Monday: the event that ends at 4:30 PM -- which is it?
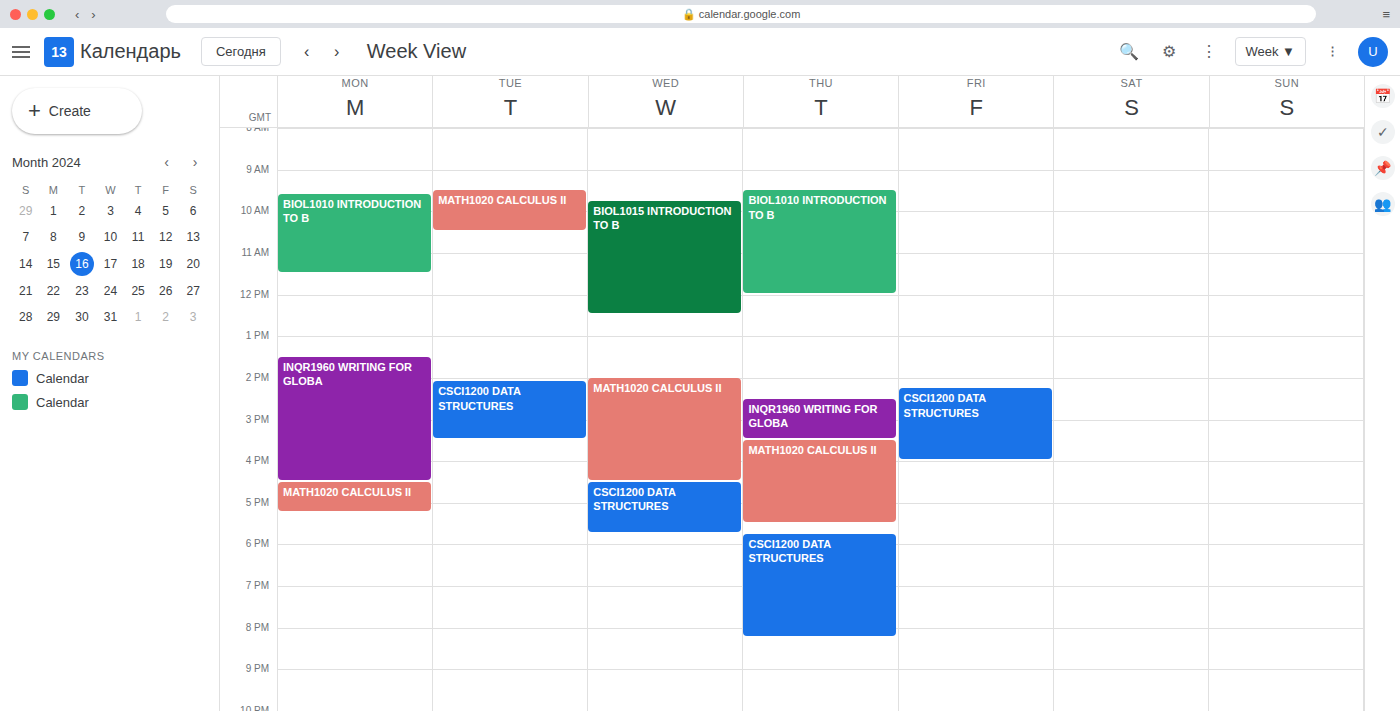
"INQR1960 WRITING FOR GLOBA"